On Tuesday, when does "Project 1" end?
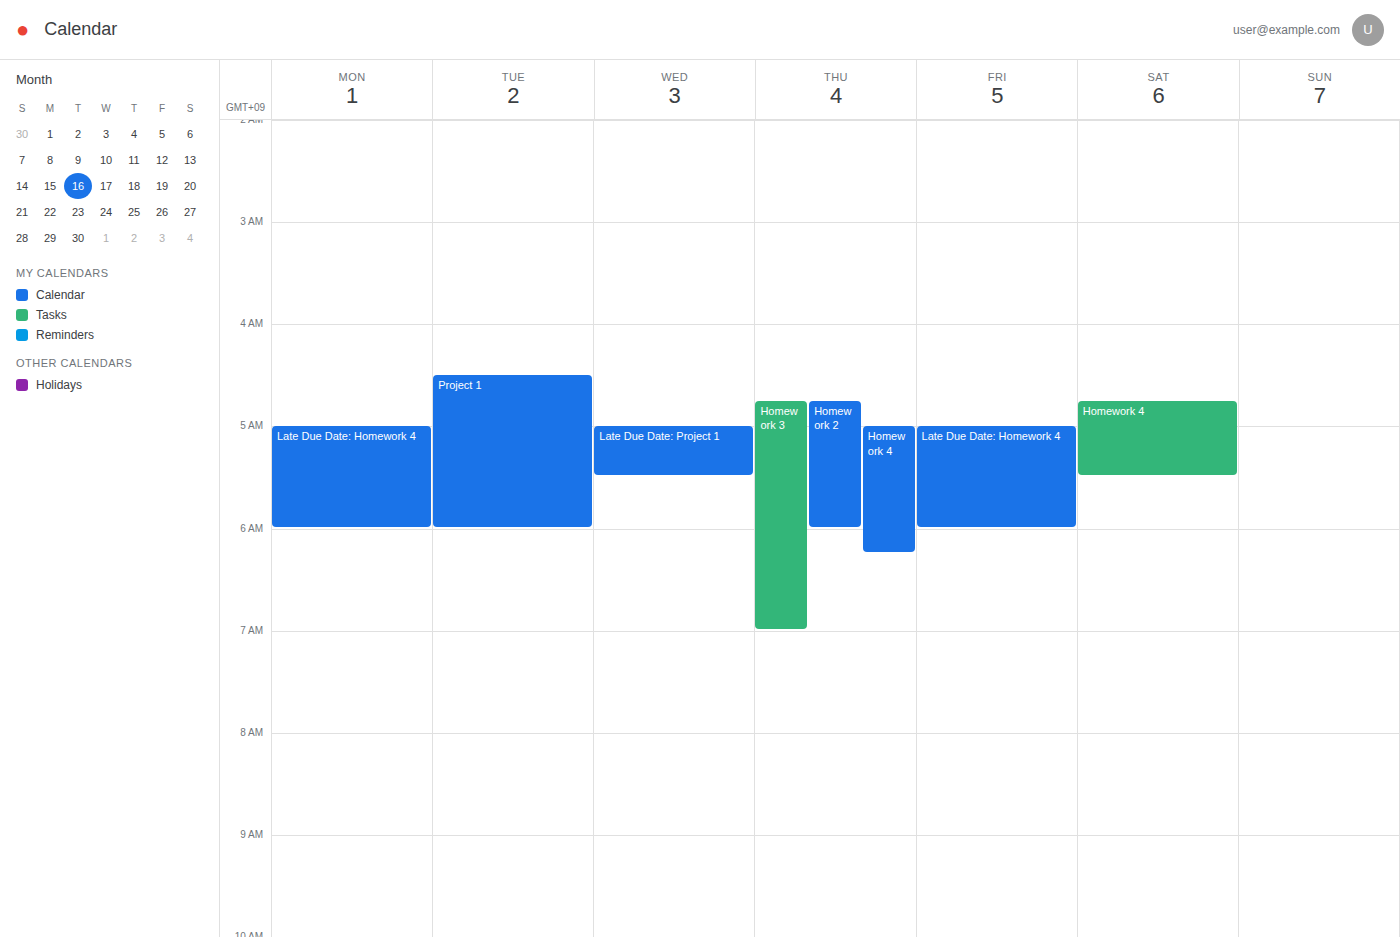
06:00